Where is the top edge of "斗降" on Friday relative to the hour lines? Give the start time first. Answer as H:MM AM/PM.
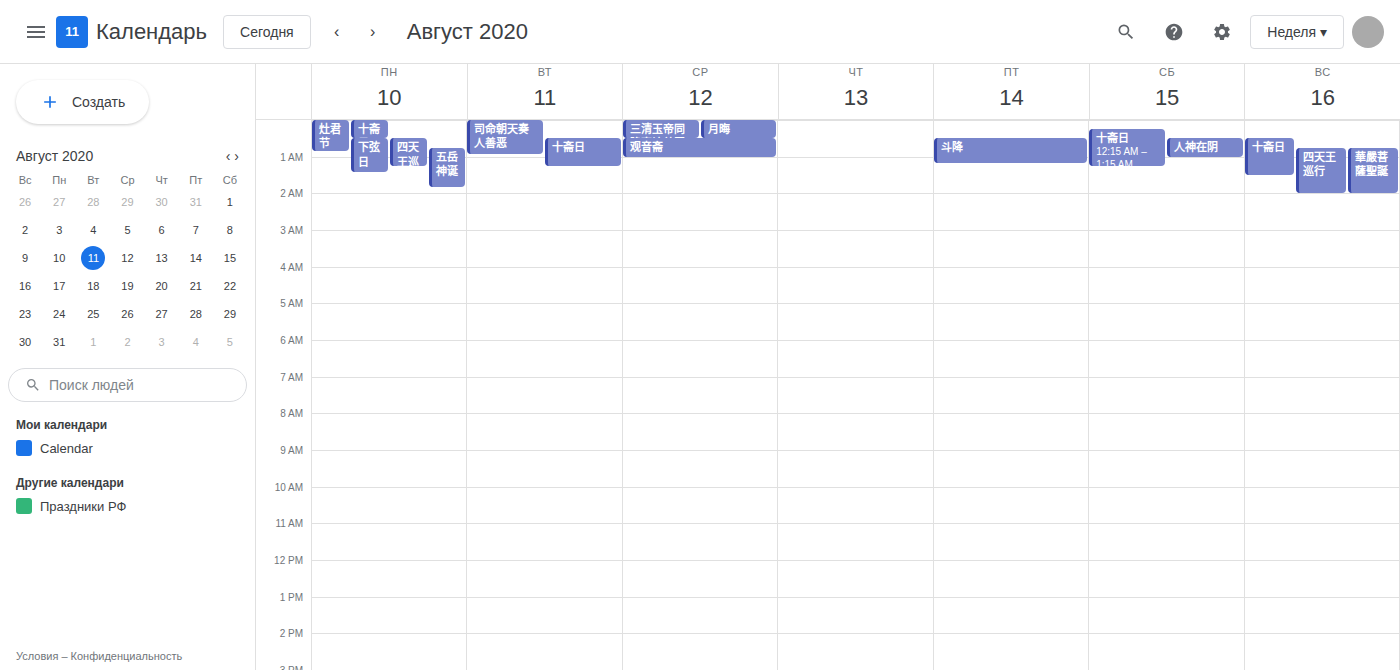
12:30 AM -- halfway between the 12 AM and 1 AM lines.